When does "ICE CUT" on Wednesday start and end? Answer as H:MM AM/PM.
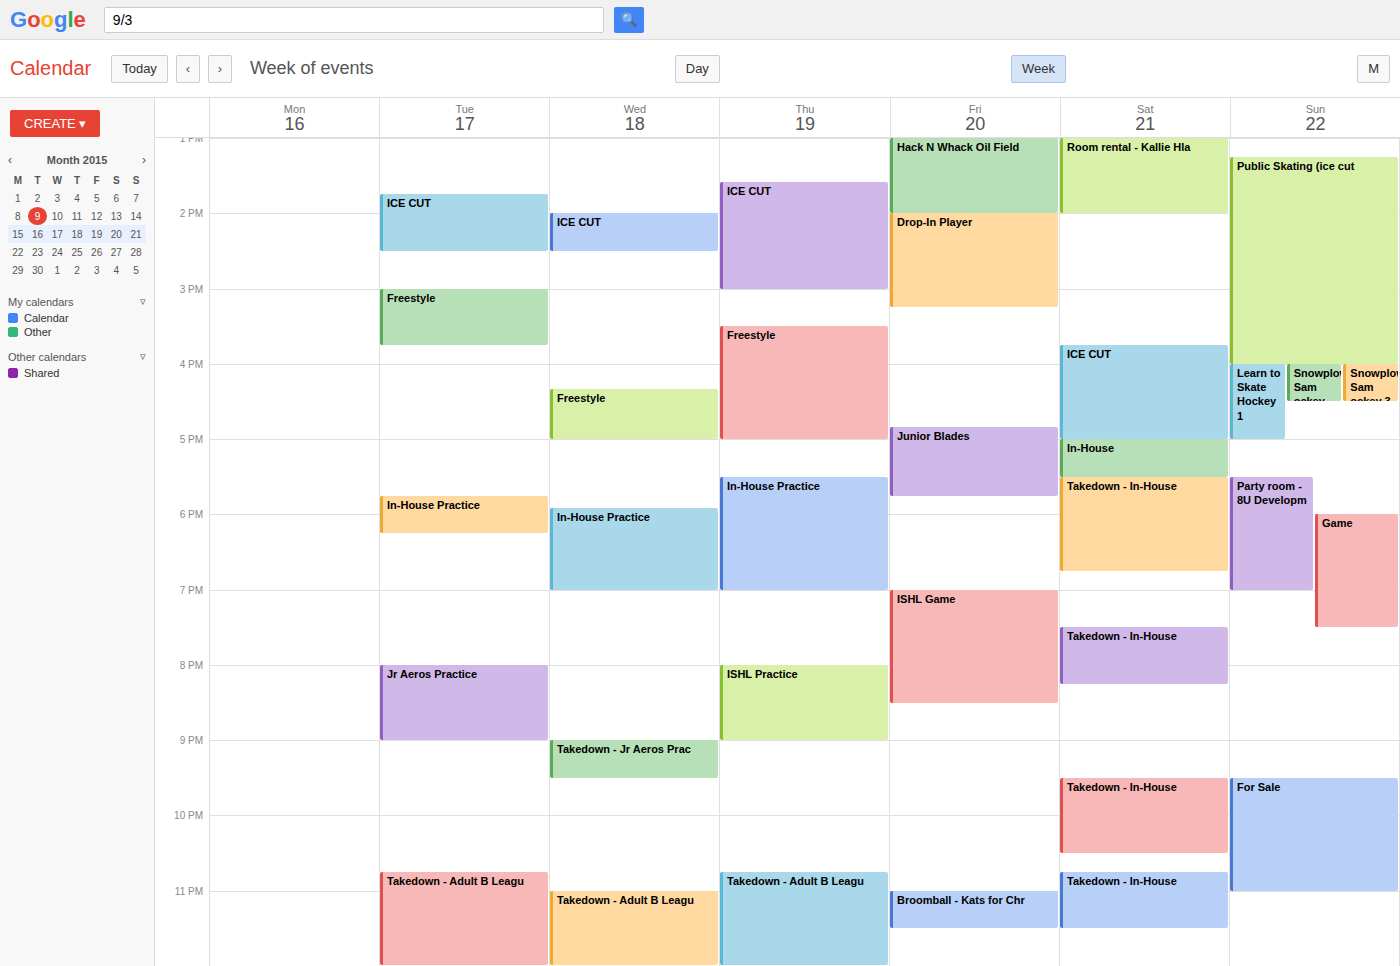
2:00 PM to 2:30 PM